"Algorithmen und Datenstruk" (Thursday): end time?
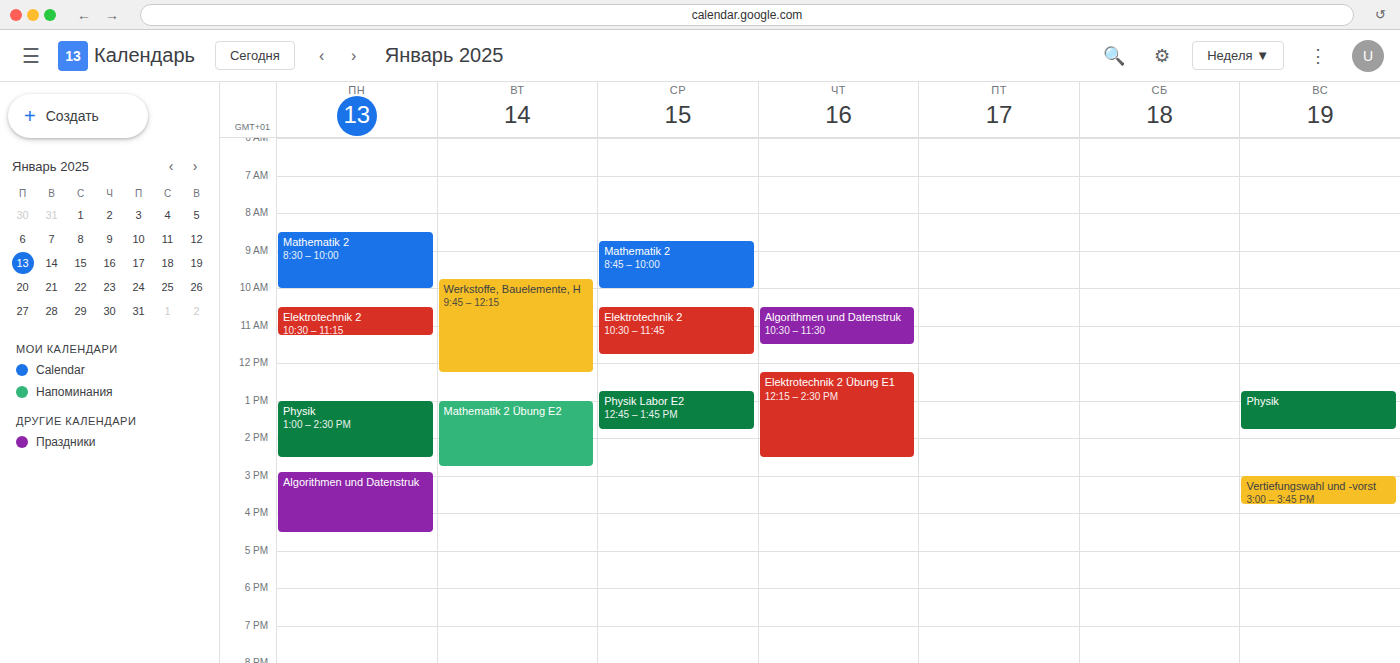
11:30 AM